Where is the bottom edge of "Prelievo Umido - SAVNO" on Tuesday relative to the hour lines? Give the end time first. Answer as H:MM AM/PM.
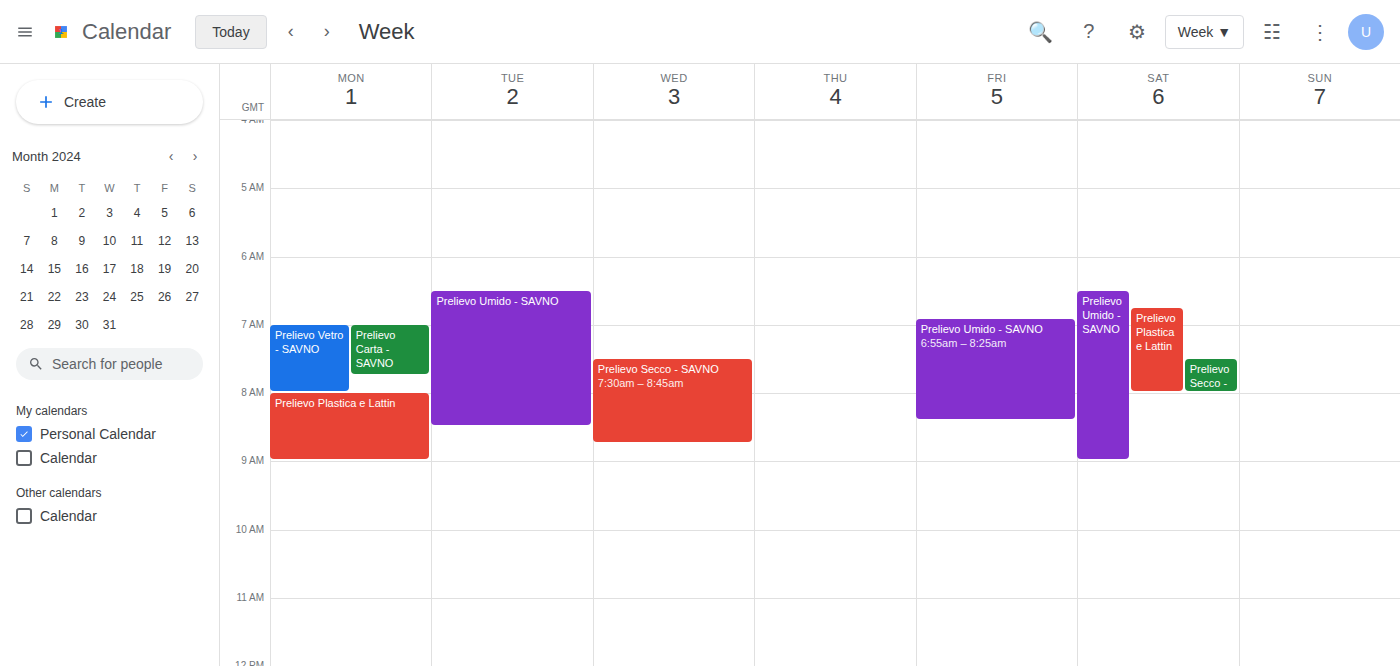
8:30 AM -- halfway between the 8 AM and 9 AM lines.